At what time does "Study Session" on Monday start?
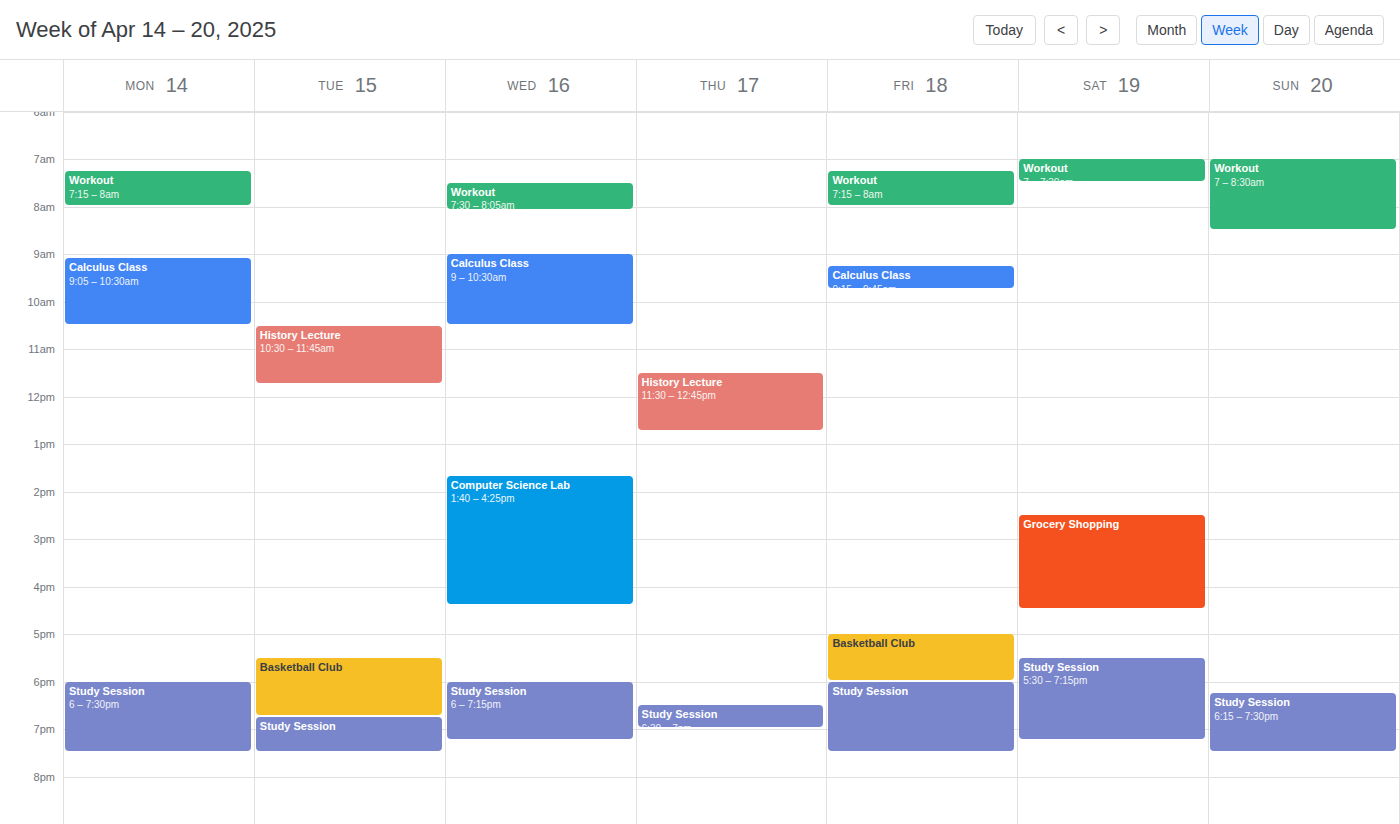
6:00 PM